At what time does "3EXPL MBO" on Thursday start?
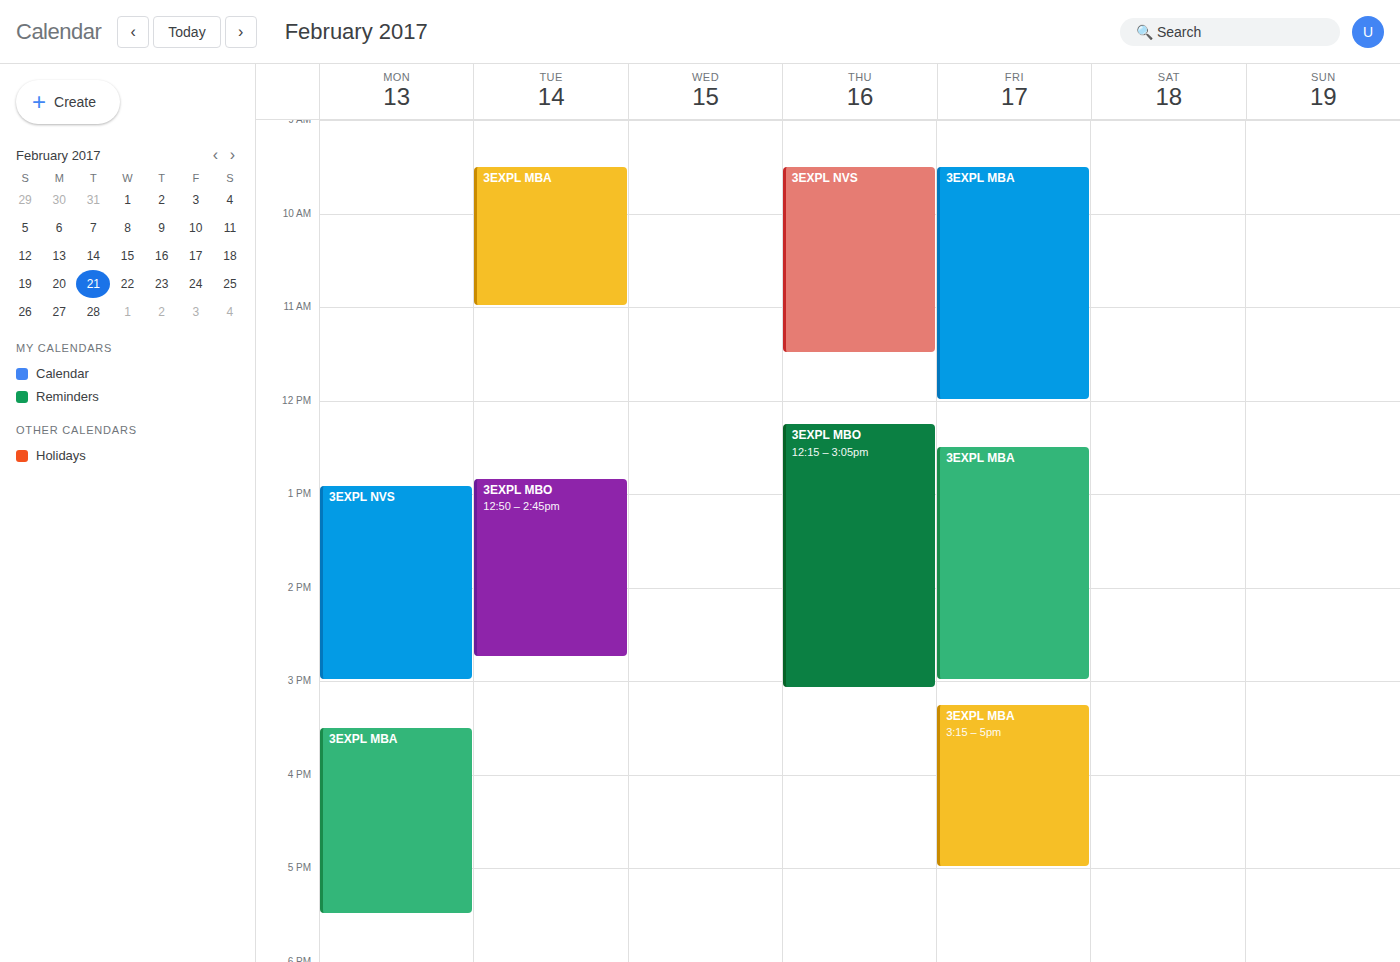
12:15 PM